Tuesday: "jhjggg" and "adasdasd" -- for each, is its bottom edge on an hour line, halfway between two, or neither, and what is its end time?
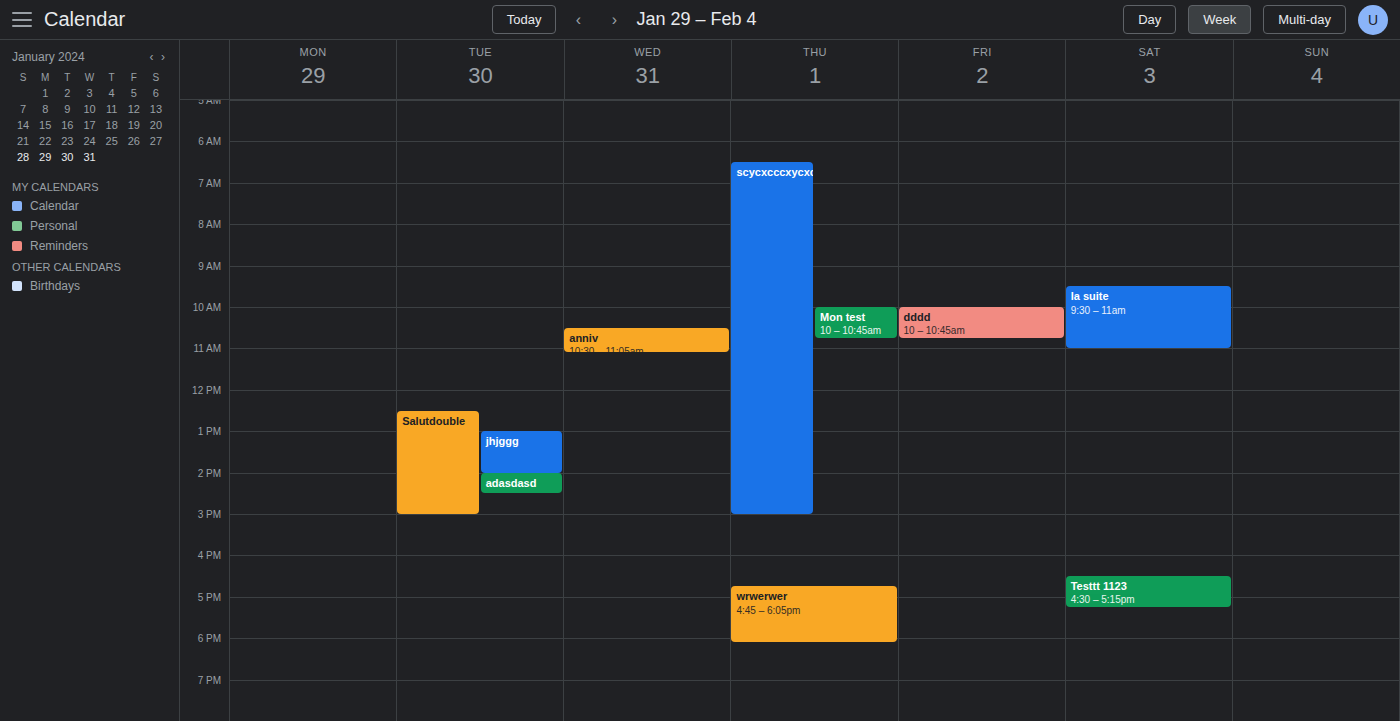
"jhjggg": 2:00 PM, exactly on the 2 PM line. "adasdasd": 2:30 PM, halfway between the 2 PM and 3 PM lines.